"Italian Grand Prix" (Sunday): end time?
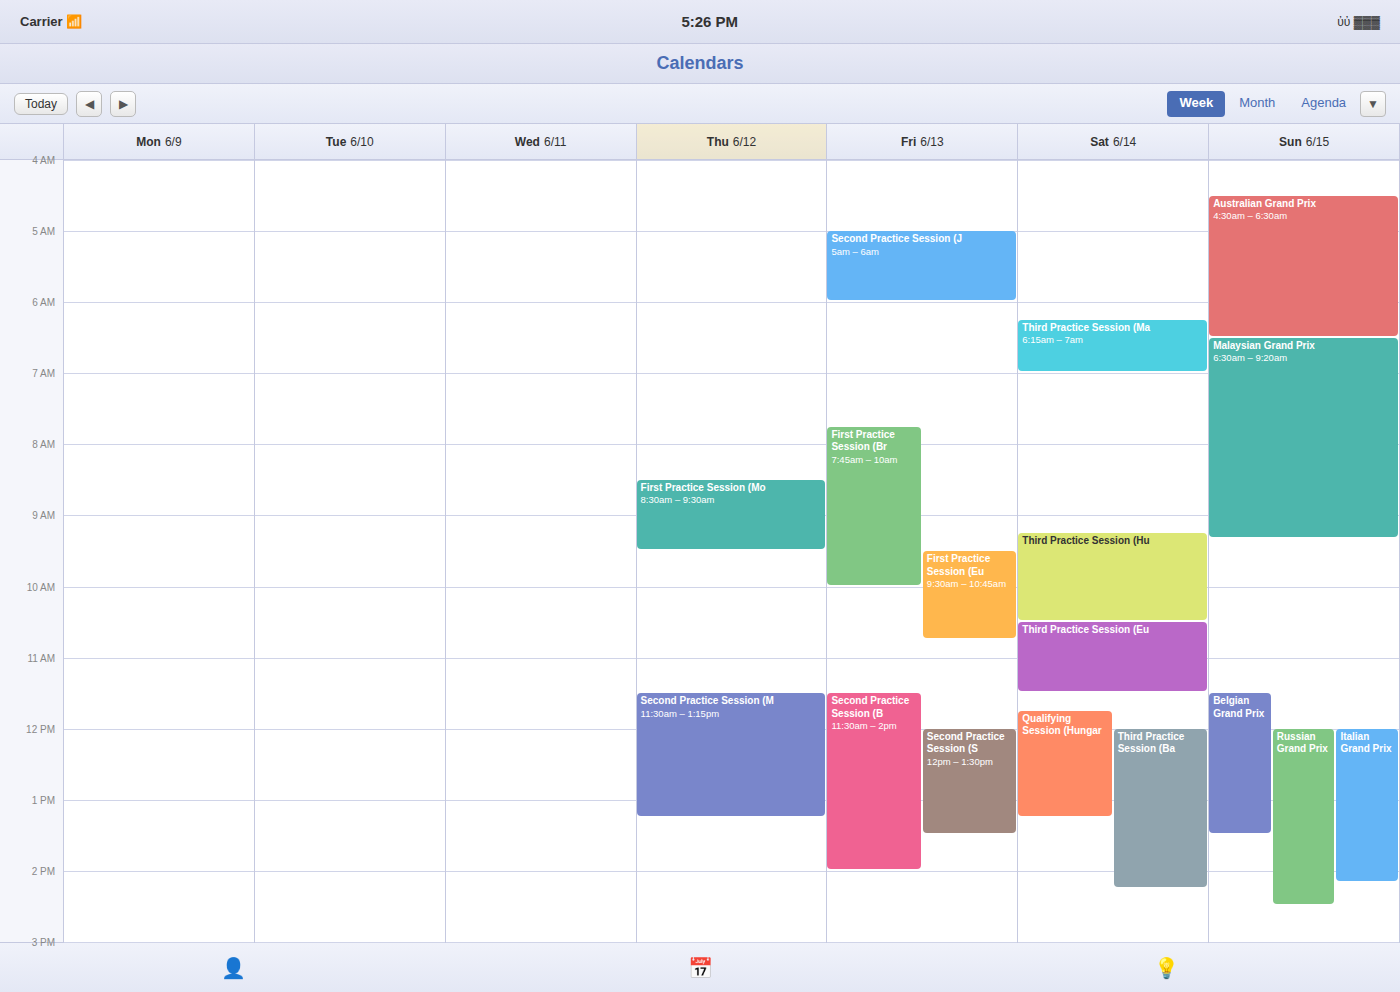
2:10 PM